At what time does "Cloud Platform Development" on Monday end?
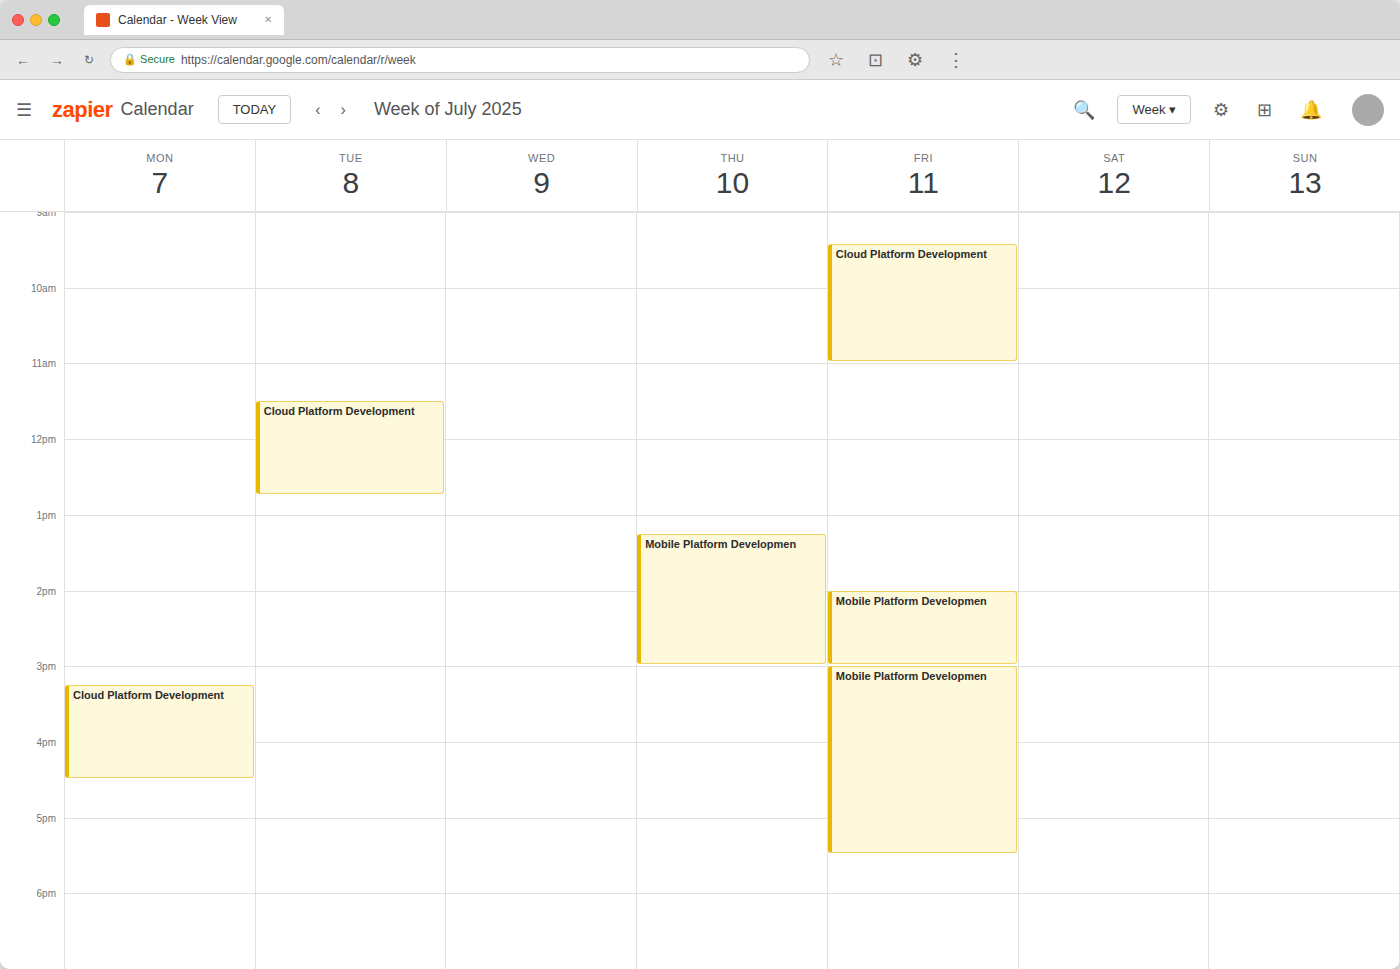
4:30 PM